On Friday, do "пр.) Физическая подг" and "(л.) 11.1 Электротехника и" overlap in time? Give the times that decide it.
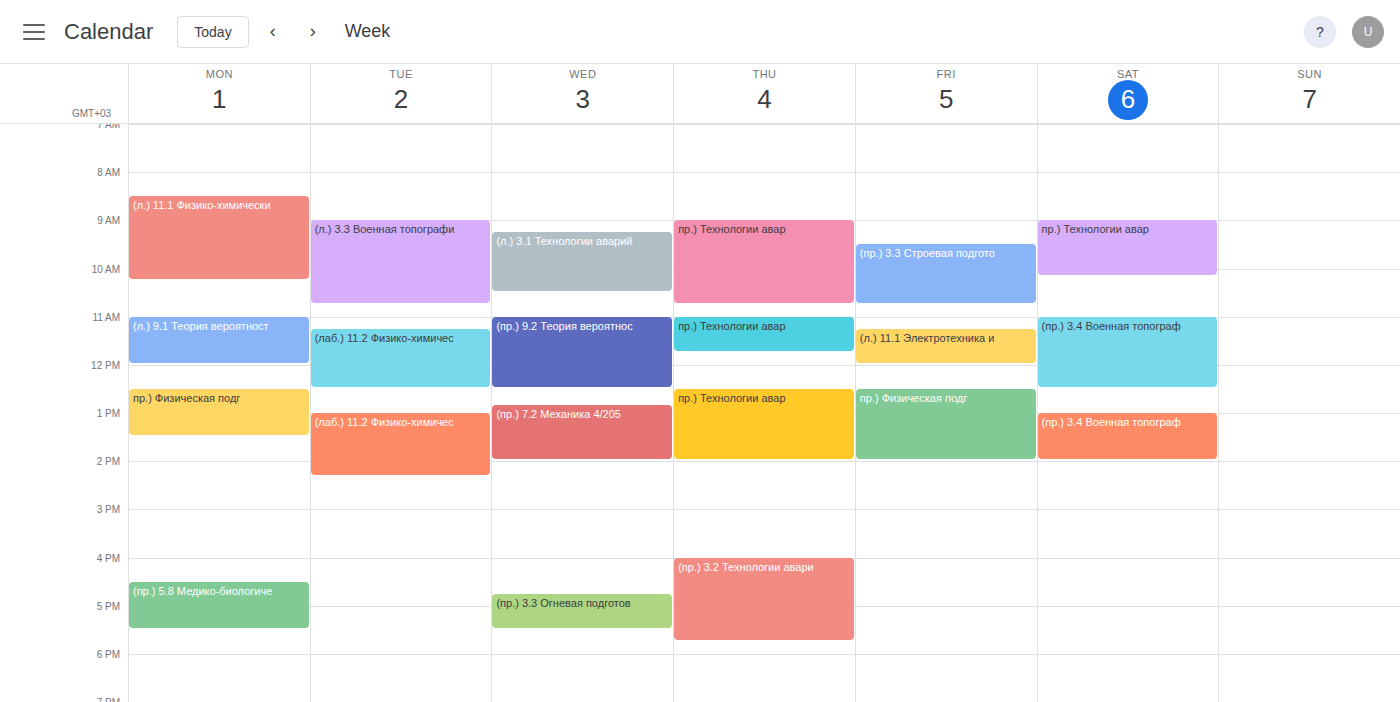
"(л.) 11.1 Электротехника и" ends at 12:00 PM and "пр.) Физическая подг" starts at 12:30 PM -- no overlap.